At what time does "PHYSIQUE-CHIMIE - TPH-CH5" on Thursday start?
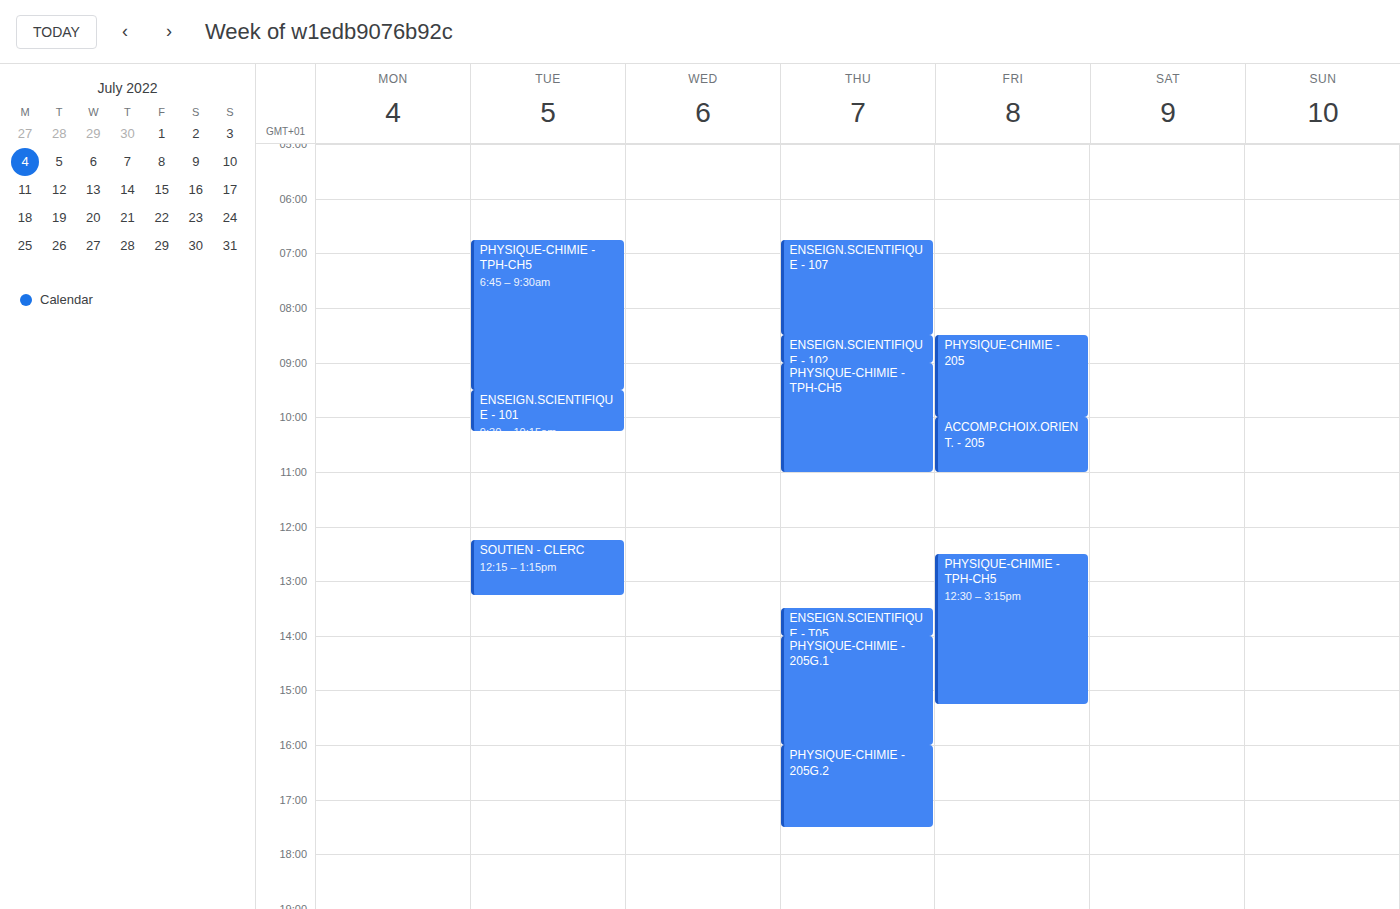
9:00 AM